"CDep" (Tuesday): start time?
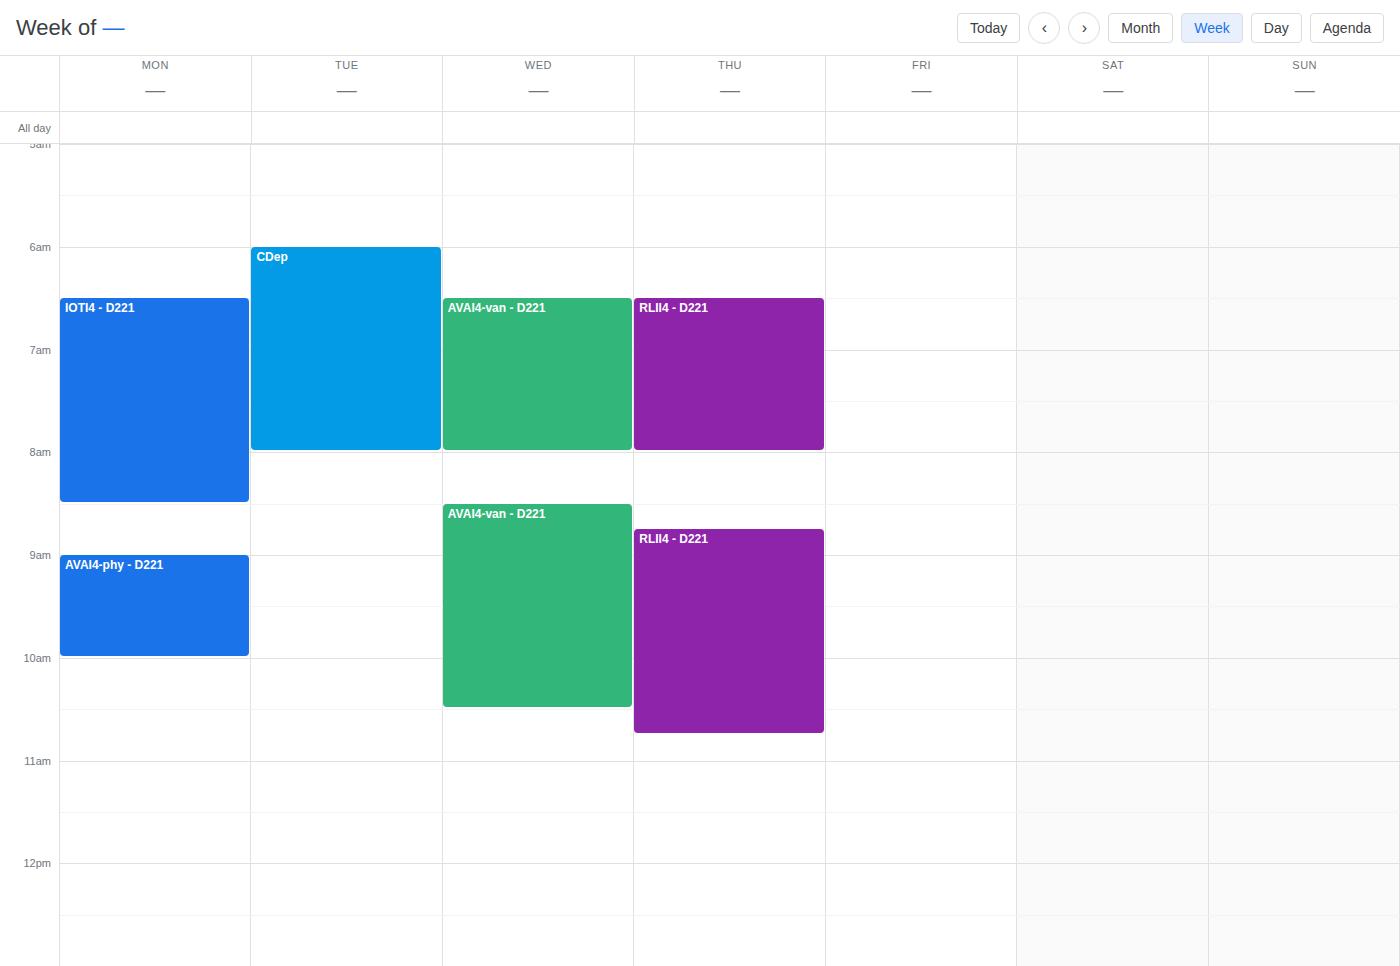
6:00 AM